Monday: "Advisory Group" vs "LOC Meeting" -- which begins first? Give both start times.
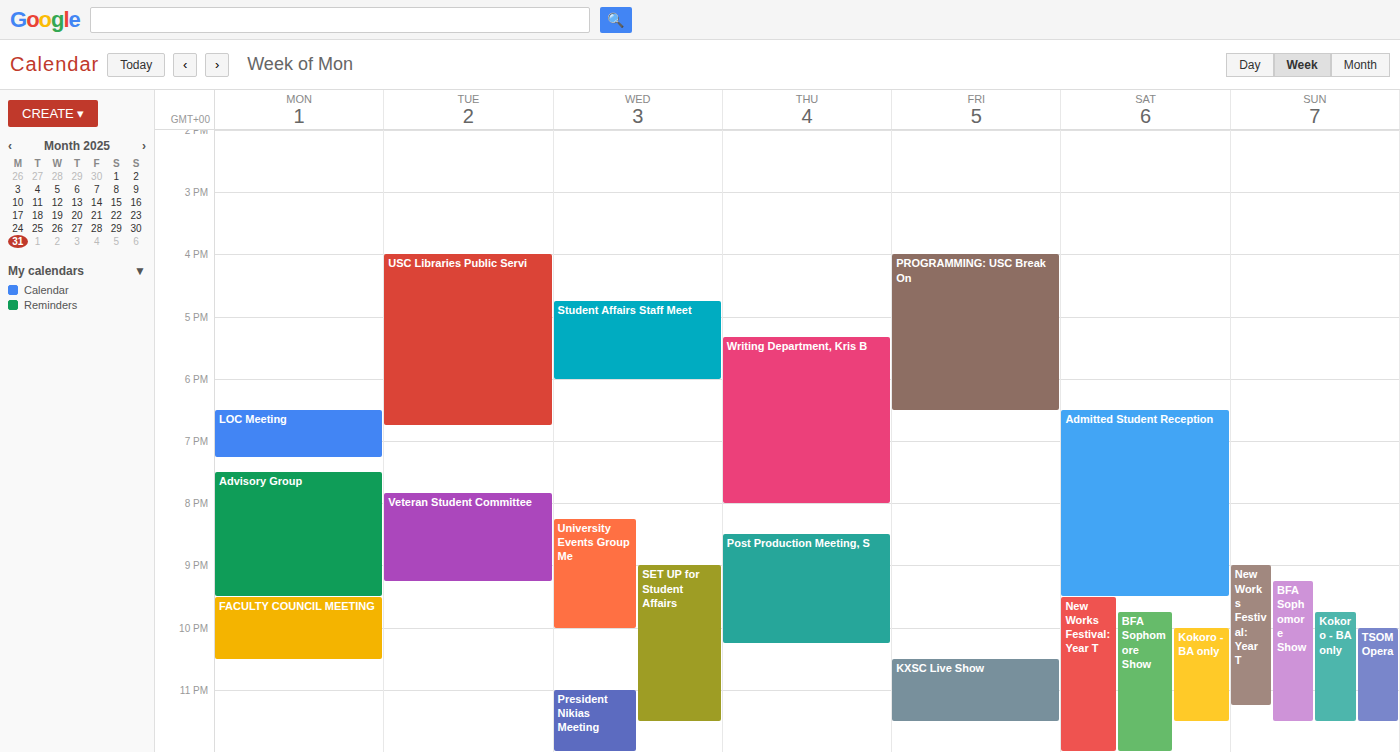
"LOC Meeting" 6:30 PM; "Advisory Group" 7:30 PM.